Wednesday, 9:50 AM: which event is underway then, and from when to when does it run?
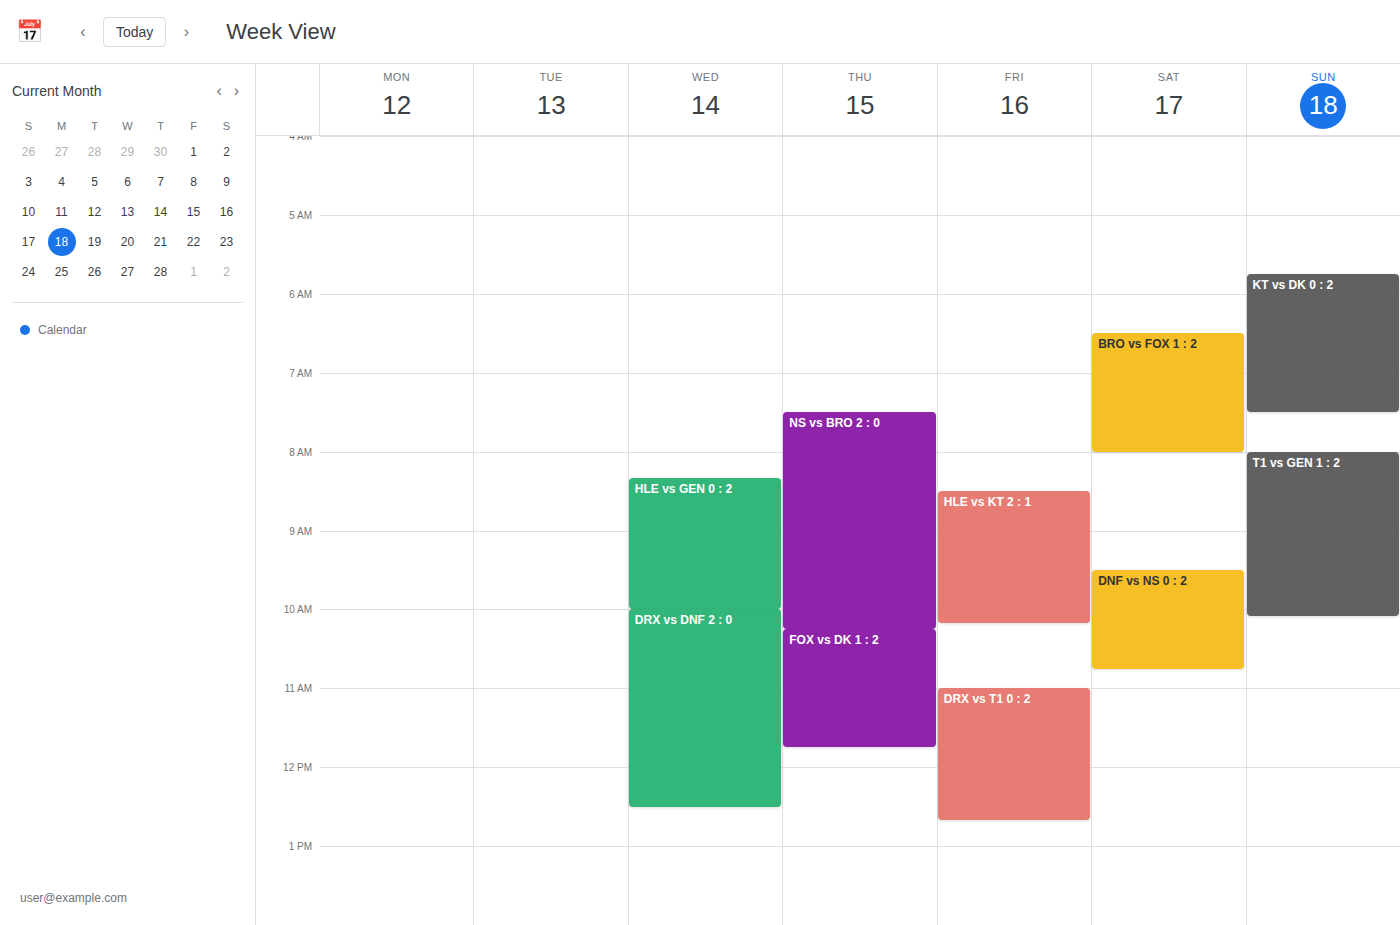
"HLE vs GEN 0 : 2", 8:20 AM to 10:00 AM